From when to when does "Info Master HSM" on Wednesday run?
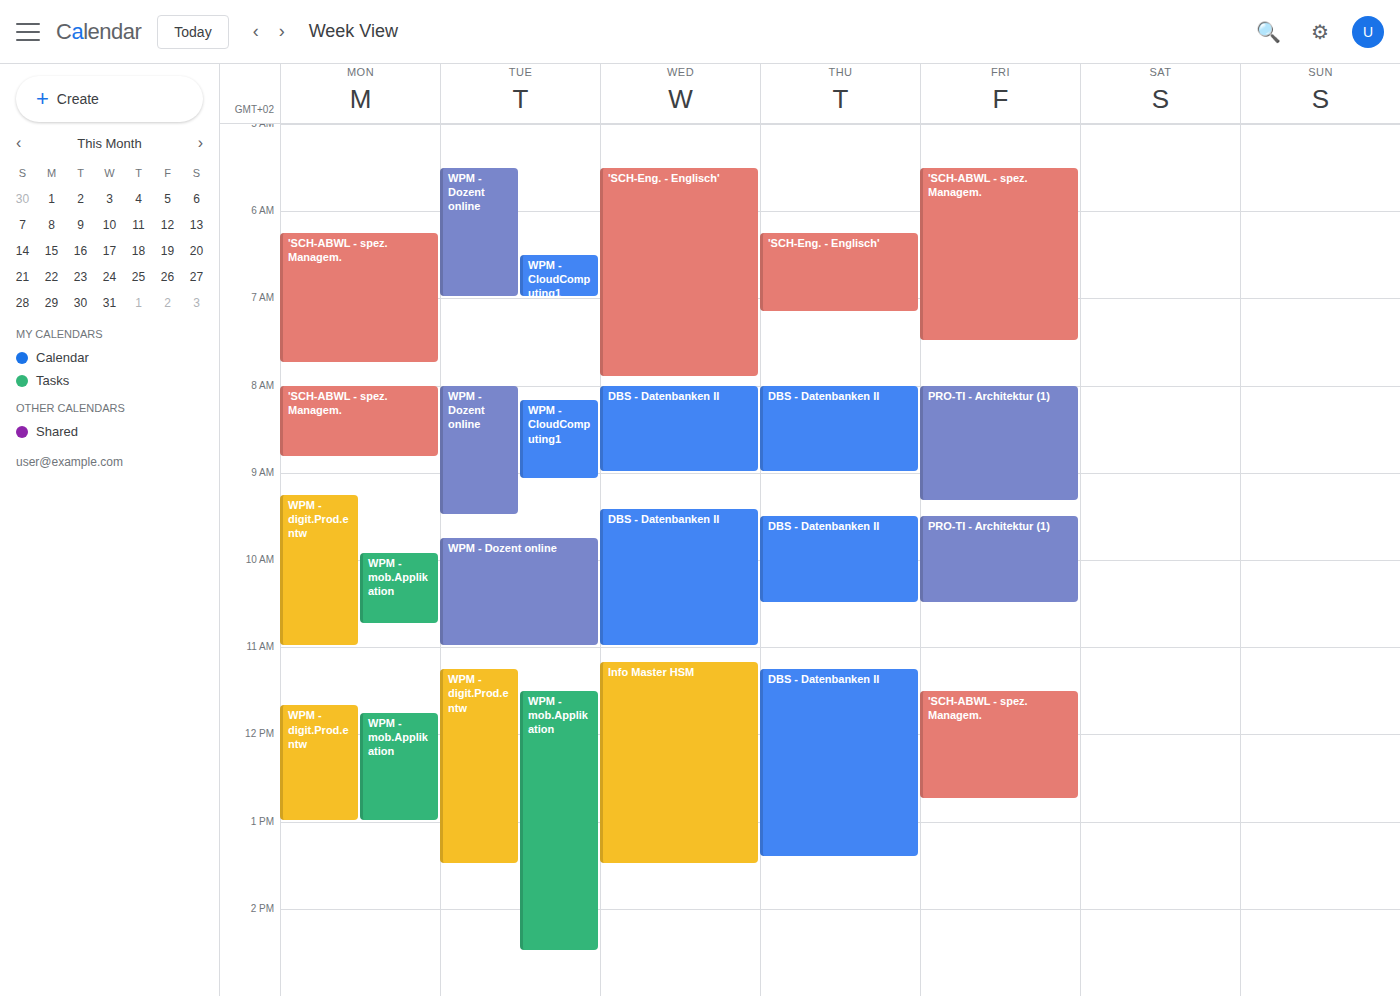
11:10 to 13:30